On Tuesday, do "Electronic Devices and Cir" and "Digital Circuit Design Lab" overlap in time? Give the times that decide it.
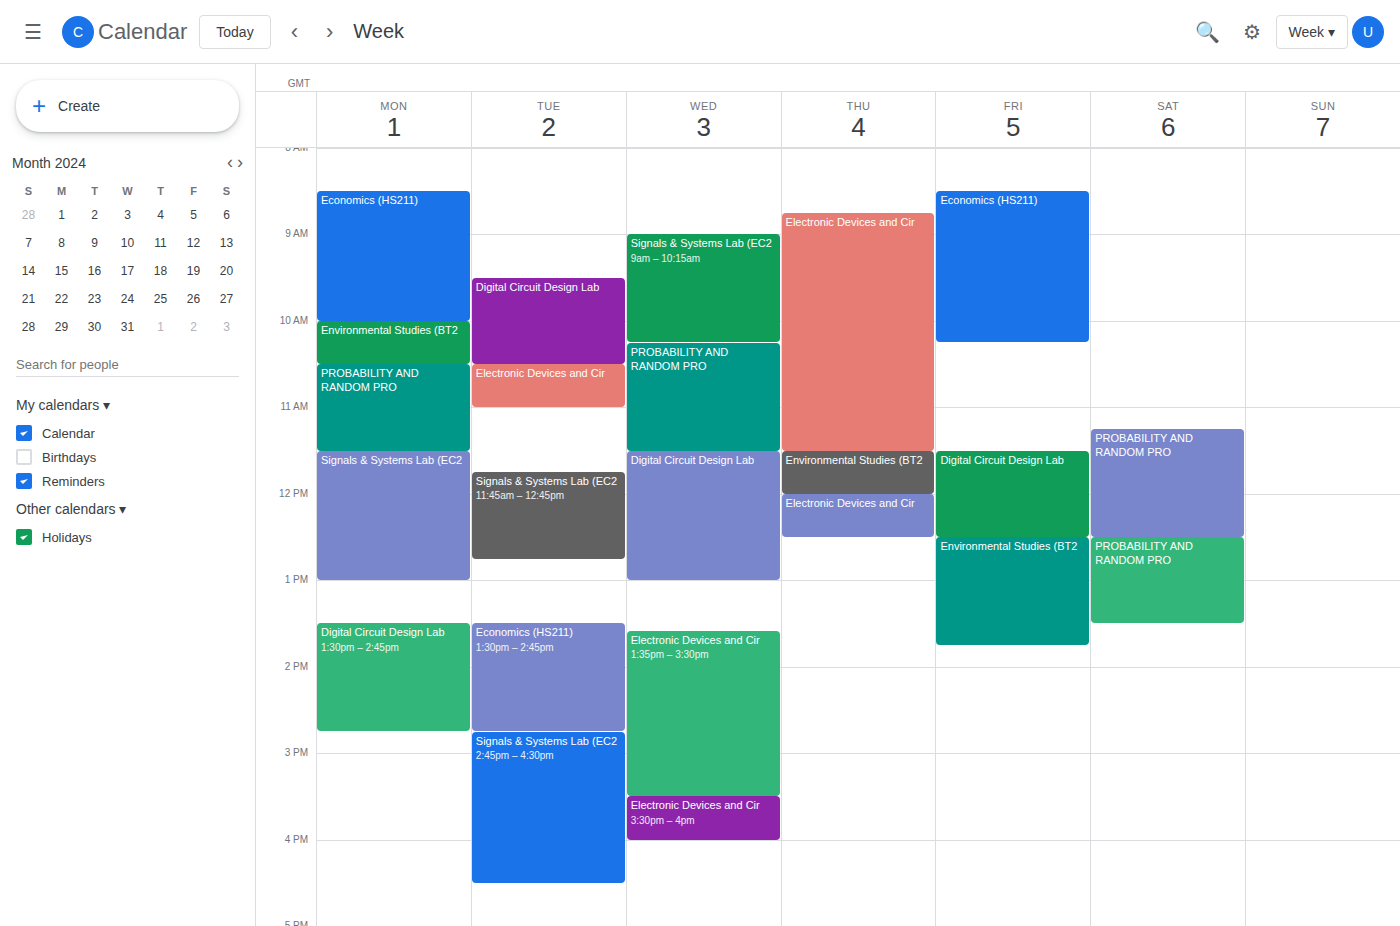
"Digital Circuit Design Lab" ends at 10:30 AM, exactly when "Electronic Devices and Cir" starts -- they touch but do not overlap.